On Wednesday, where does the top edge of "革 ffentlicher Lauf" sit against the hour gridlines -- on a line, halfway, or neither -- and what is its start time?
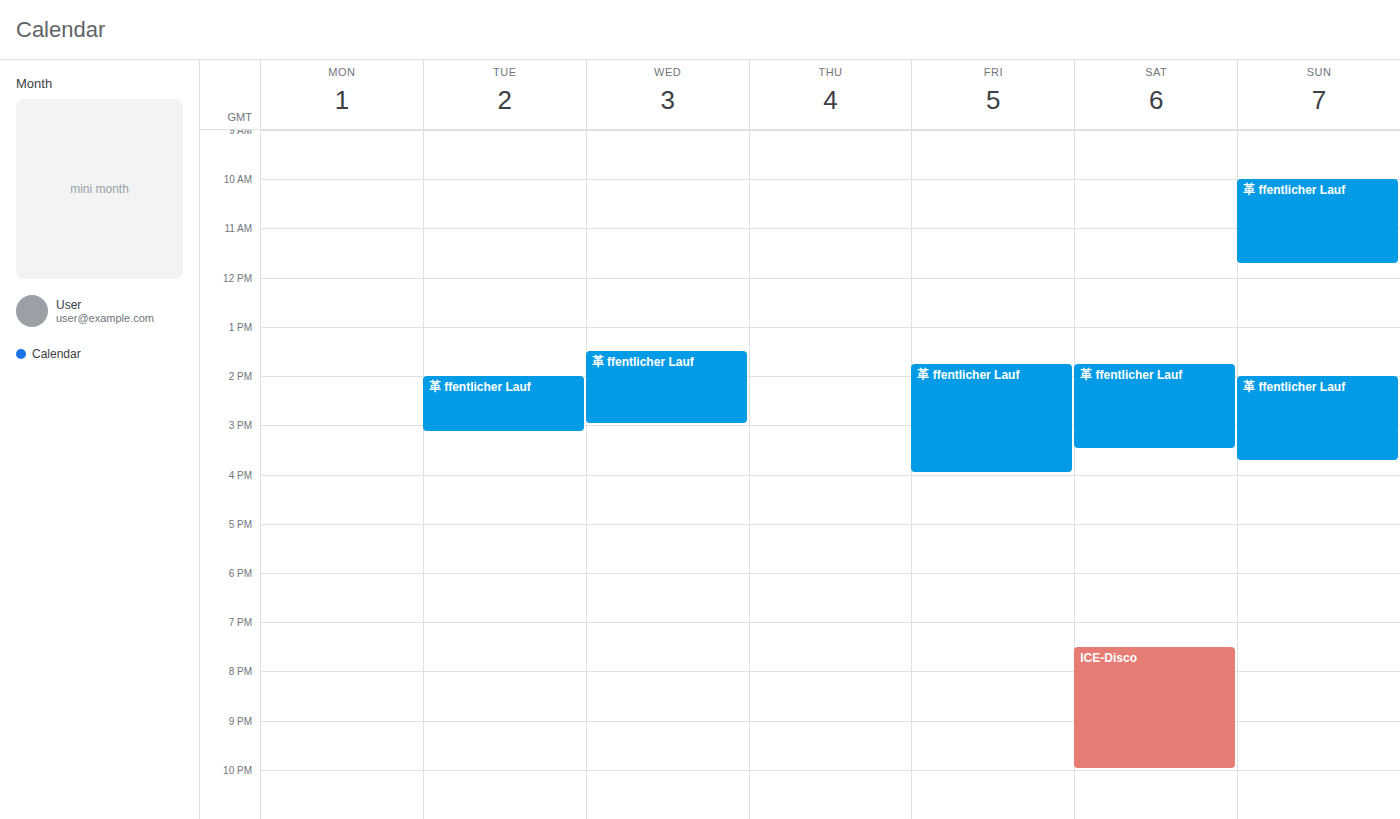
13:30 -- halfway between the 13:00 and 14:00 lines.